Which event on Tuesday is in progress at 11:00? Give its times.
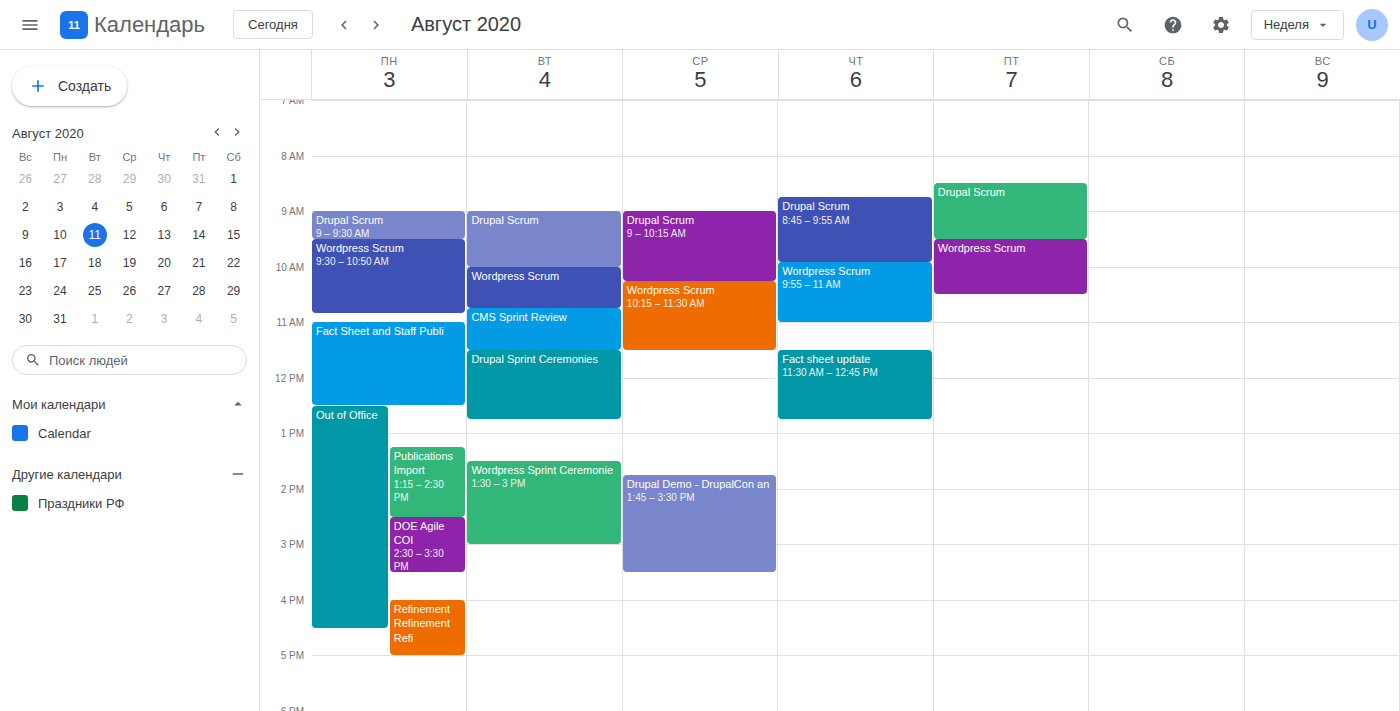
"CMS Sprint Review", 10:45 to 11:30